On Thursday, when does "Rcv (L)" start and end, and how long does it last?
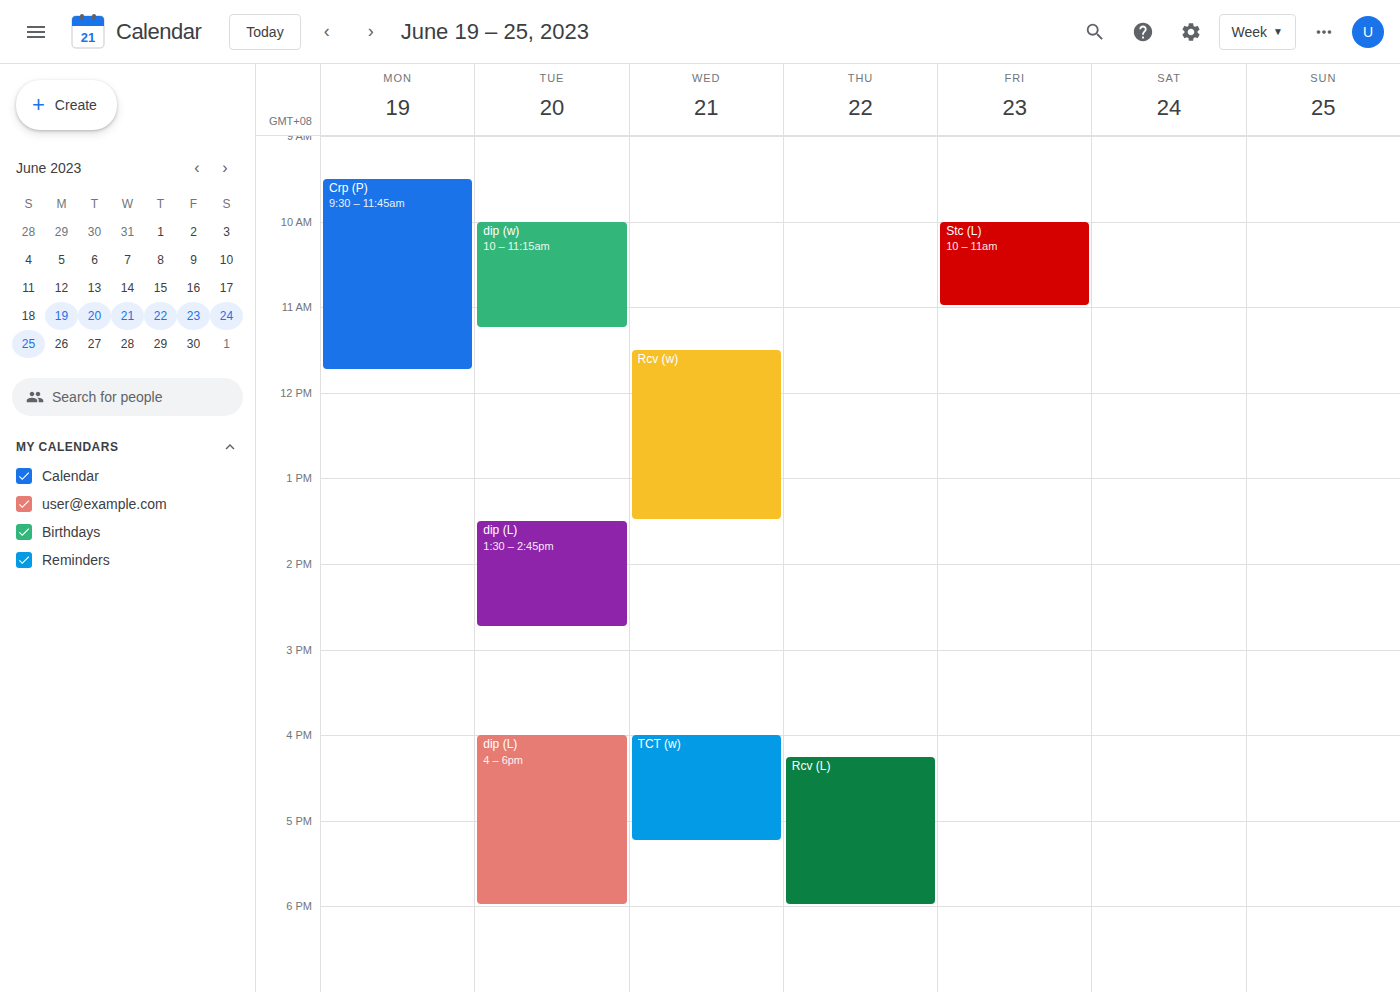
4:15 PM to 6:00 PM, 1 hour 45 minutes